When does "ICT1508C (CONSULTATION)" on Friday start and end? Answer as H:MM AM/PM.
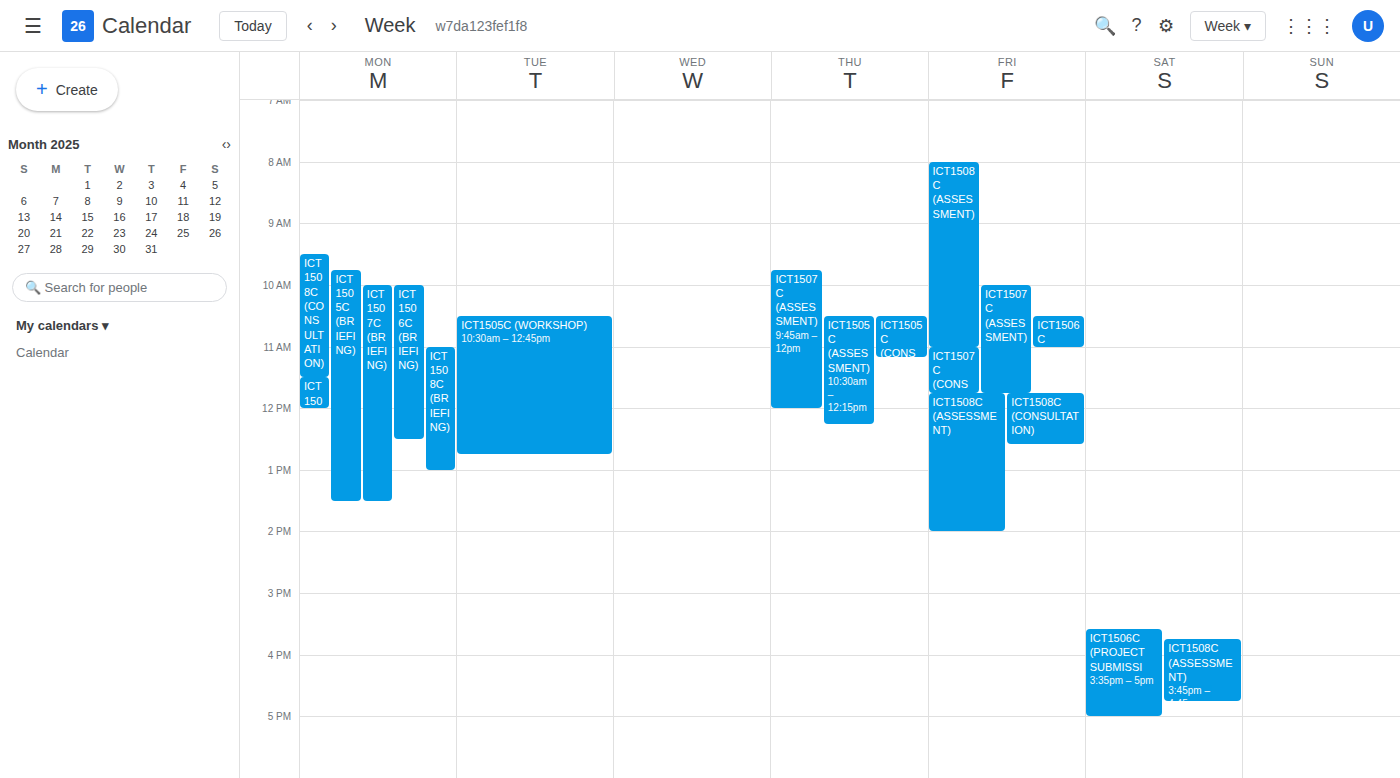
11:45 AM to 12:35 PM